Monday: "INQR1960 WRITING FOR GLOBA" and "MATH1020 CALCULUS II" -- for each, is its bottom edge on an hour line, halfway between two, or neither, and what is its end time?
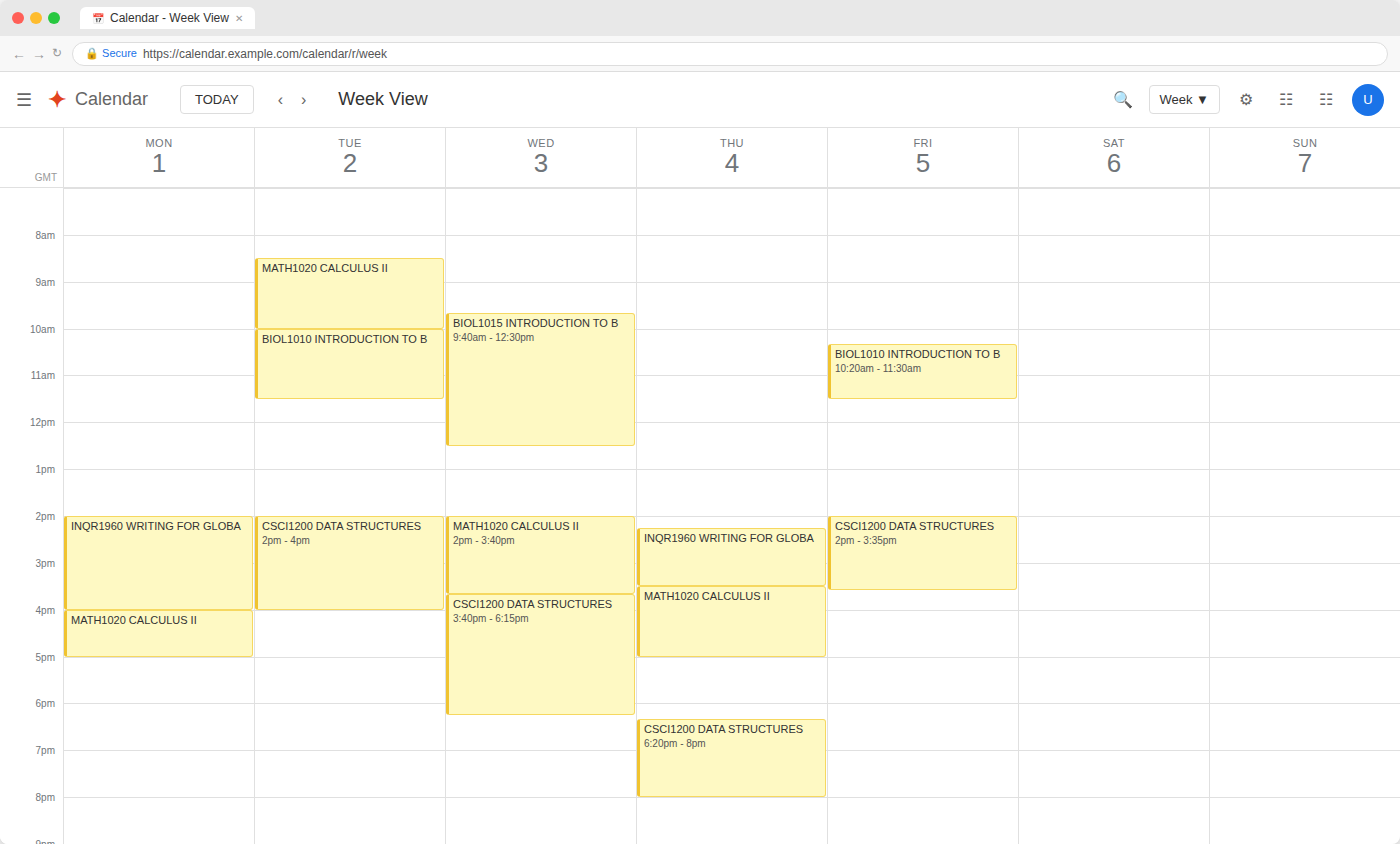
"INQR1960 WRITING FOR GLOBA": 4:00 PM, exactly on the 4 PM line. "MATH1020 CALCULUS II": 5:00 PM, exactly on the 5 PM line.